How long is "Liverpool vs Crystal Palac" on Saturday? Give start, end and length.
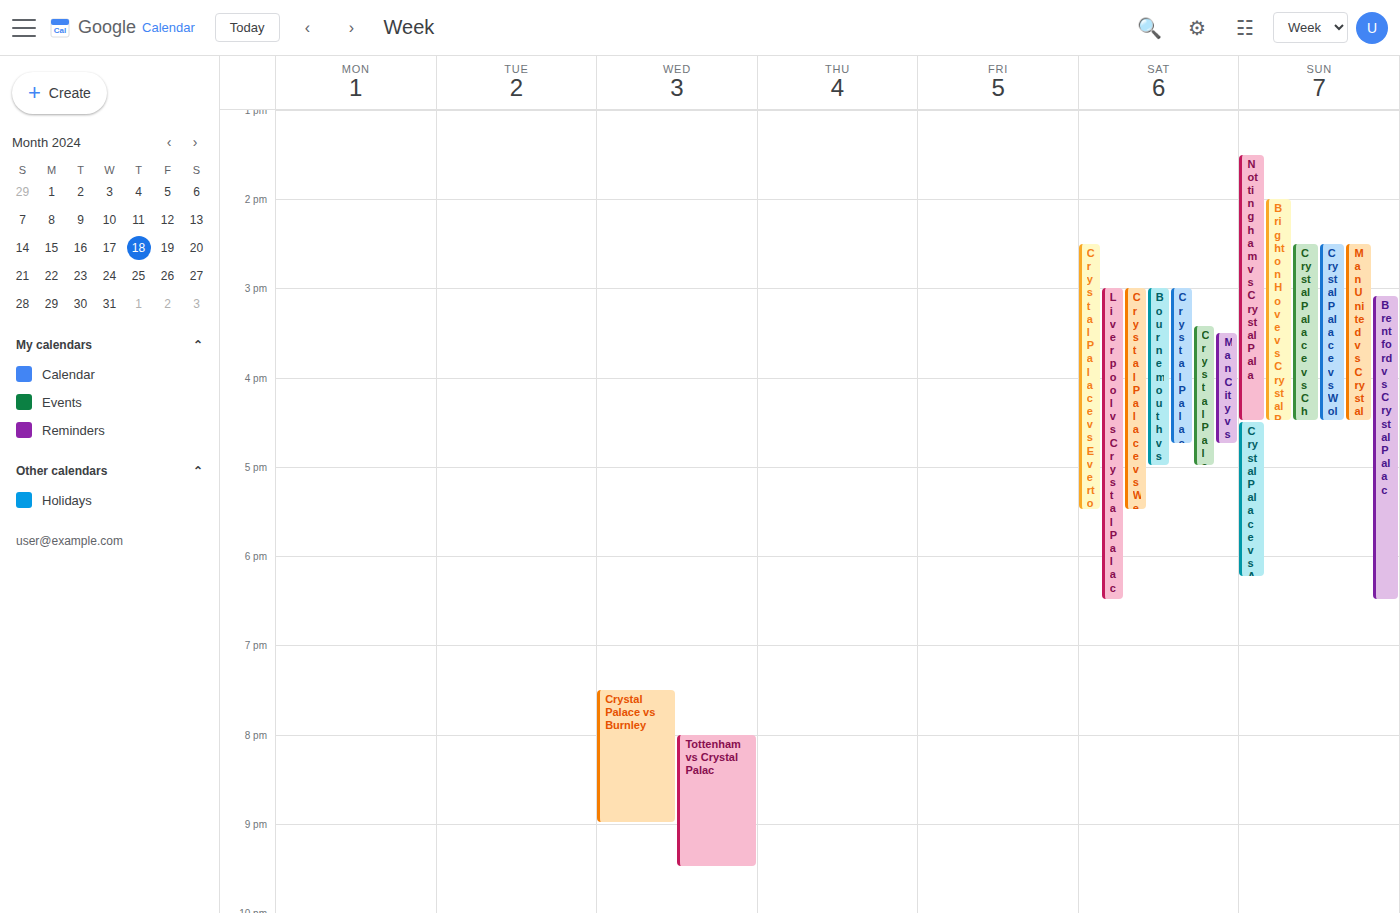
3:00 PM to 6:30 PM, 3 hours 30 minutes